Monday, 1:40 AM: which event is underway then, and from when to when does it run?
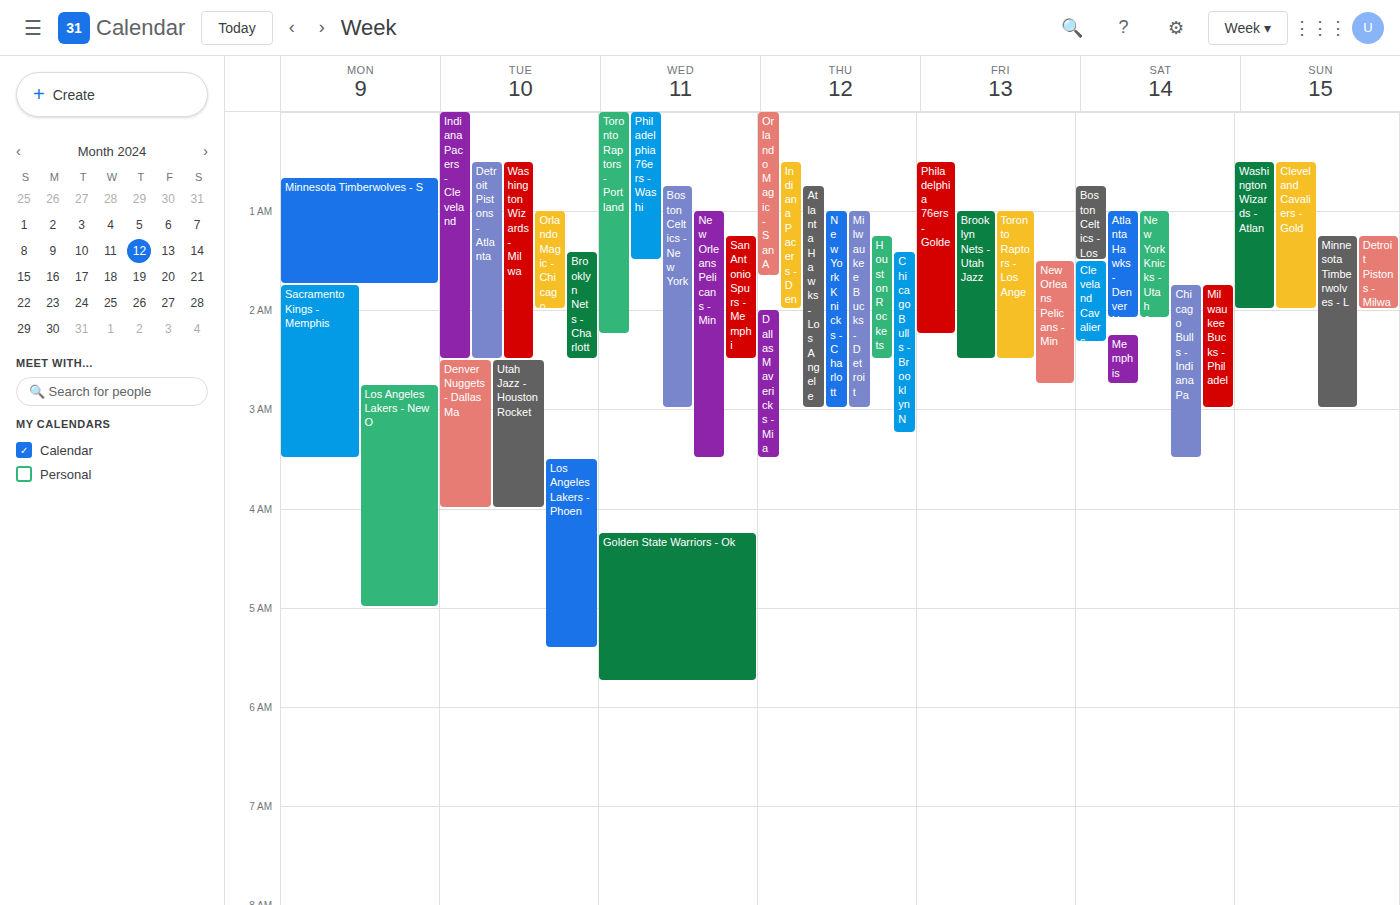
"Minnesota Timberwolves - S", 12:40 AM to 1:45 AM